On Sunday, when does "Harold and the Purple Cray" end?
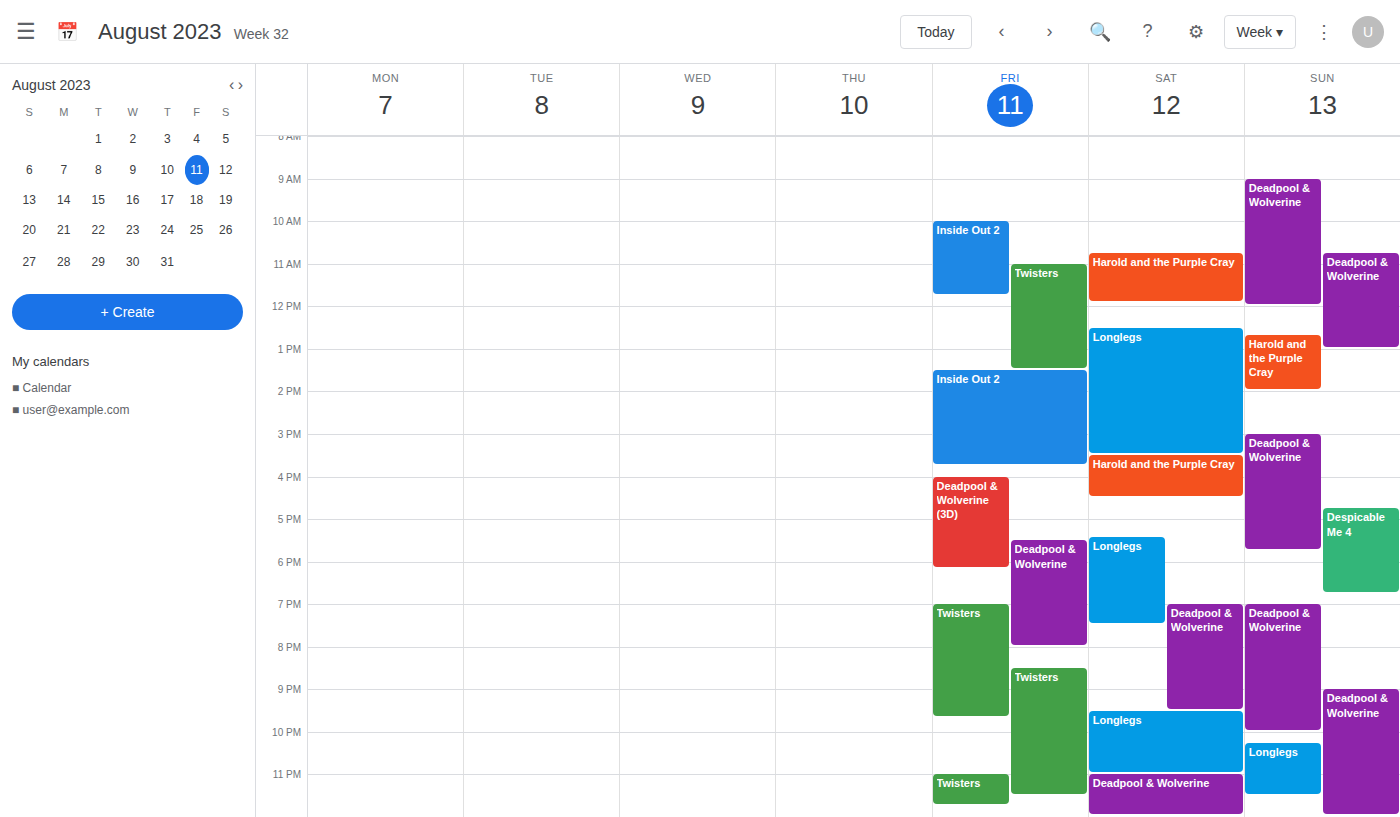
2:00 PM